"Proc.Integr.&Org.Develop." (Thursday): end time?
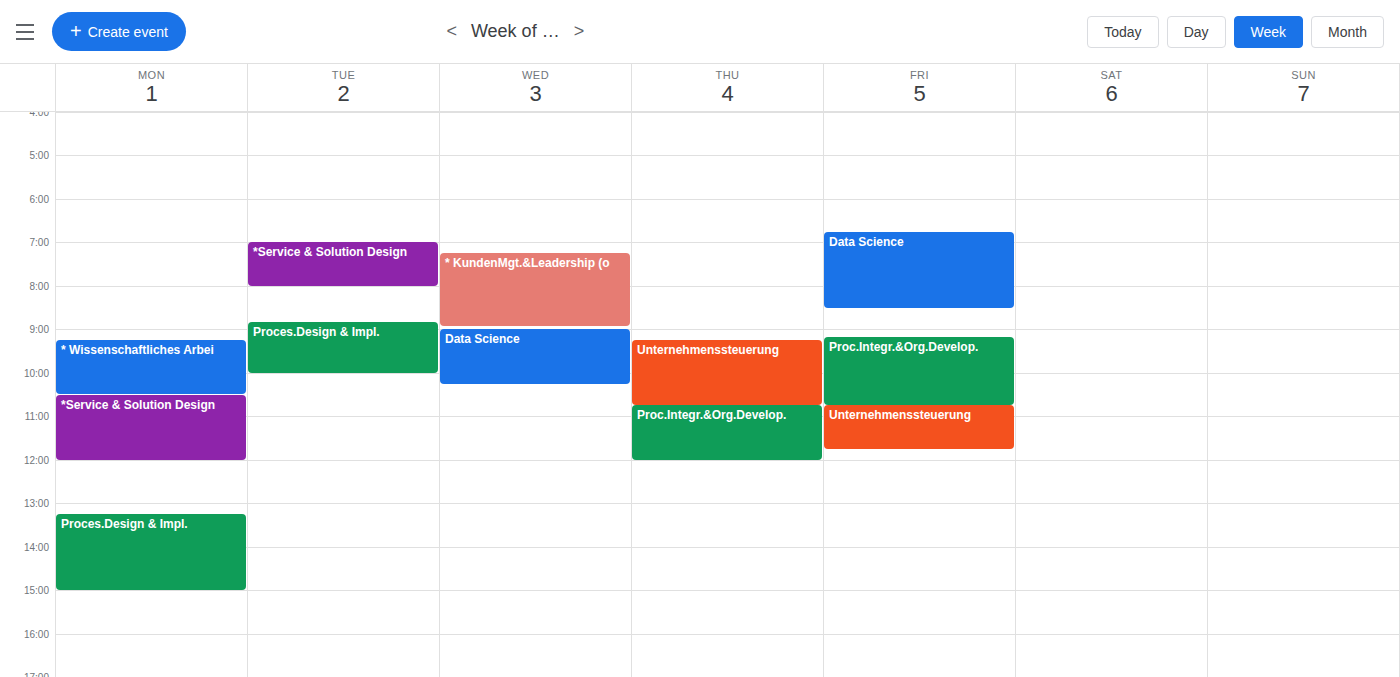
12:00